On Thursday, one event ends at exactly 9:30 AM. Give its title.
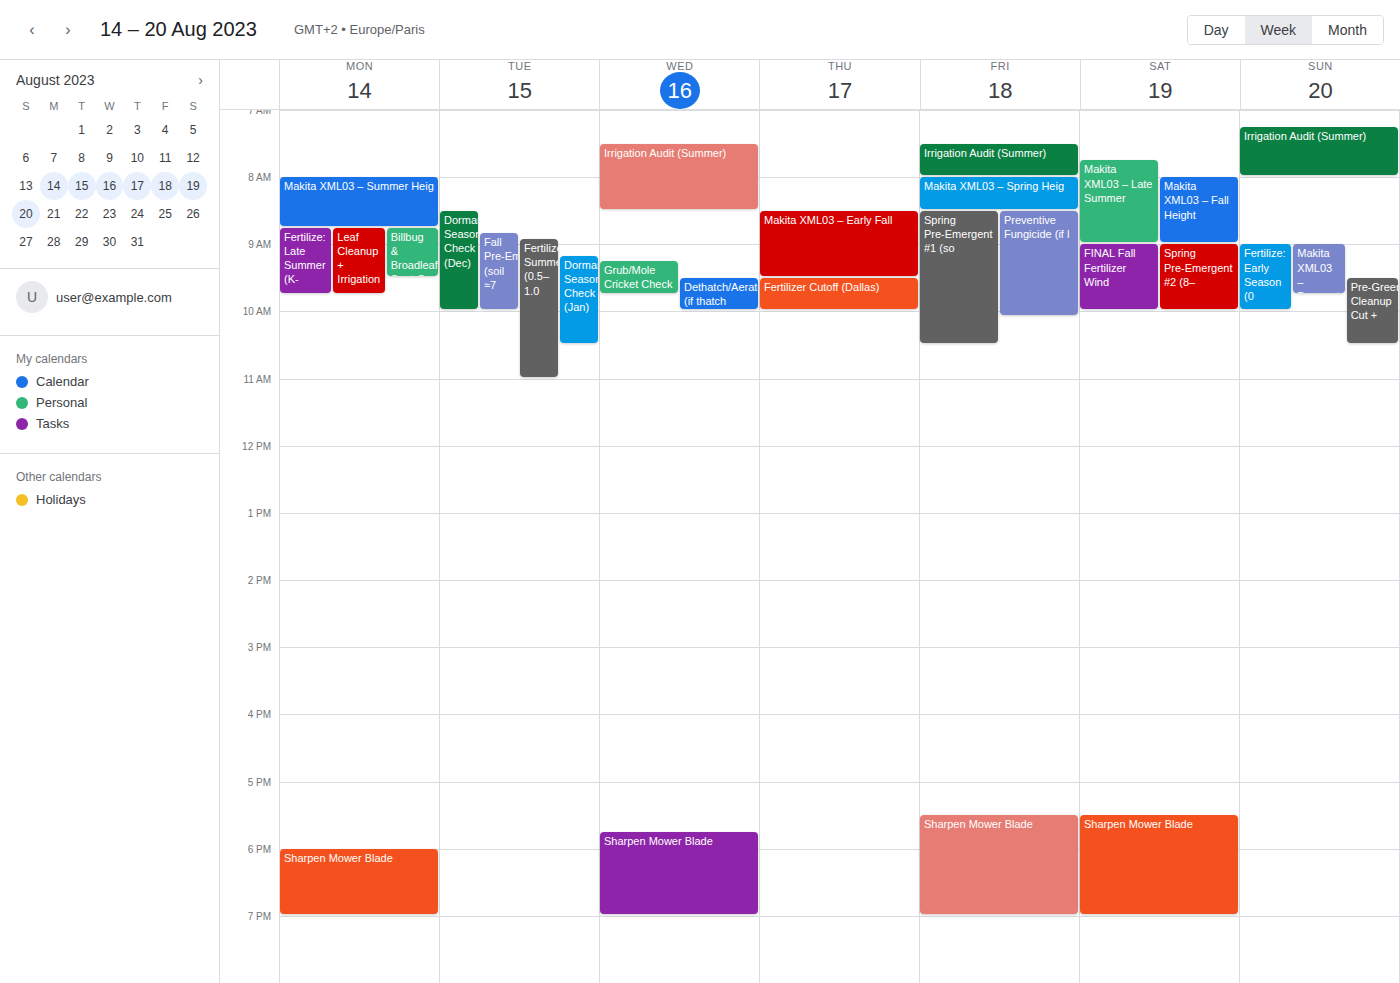
"Makita XML03 – Early Fall"